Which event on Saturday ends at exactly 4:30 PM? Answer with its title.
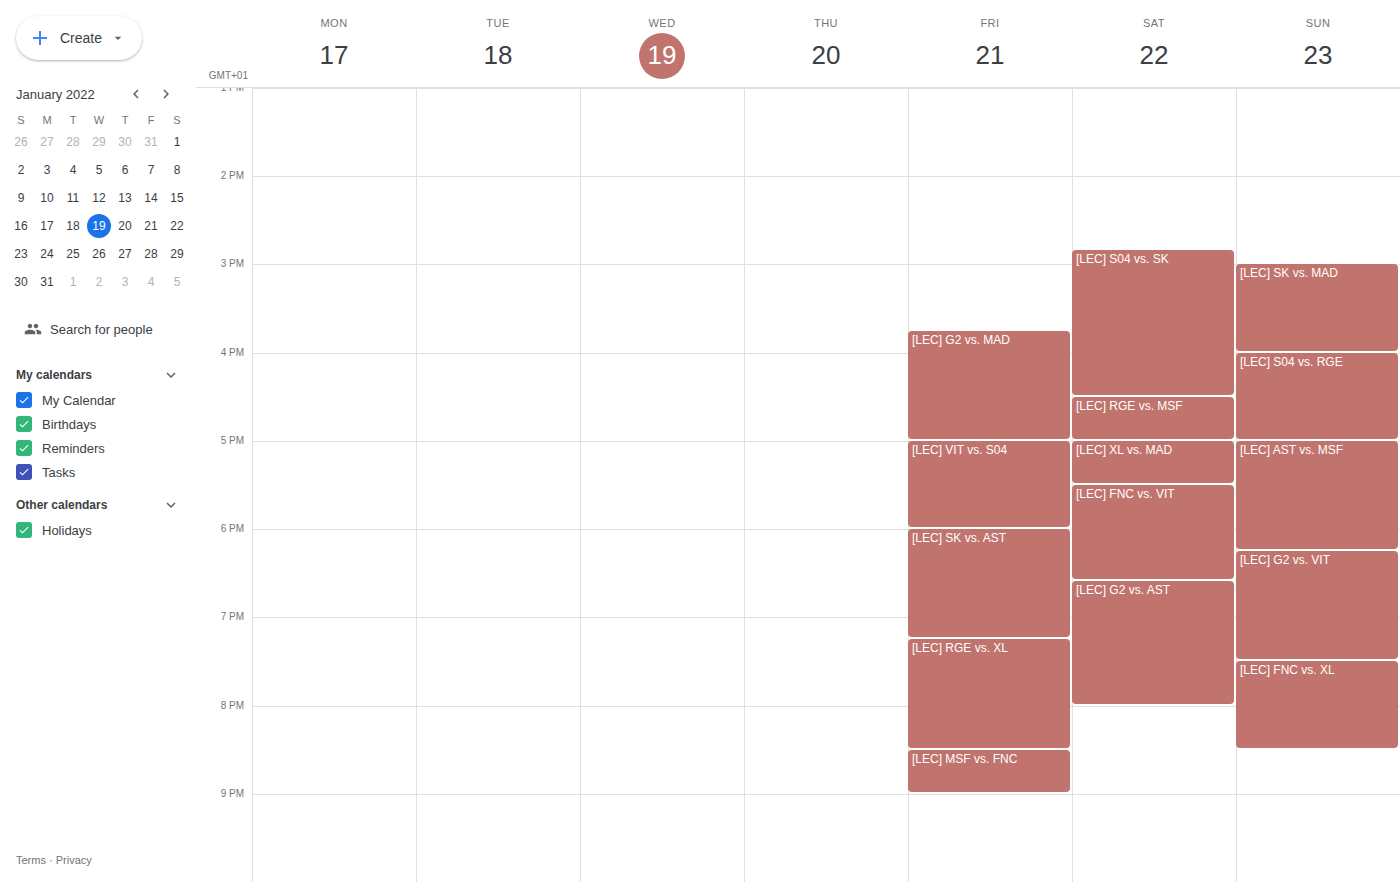
"[LEC] S04 vs. SK"